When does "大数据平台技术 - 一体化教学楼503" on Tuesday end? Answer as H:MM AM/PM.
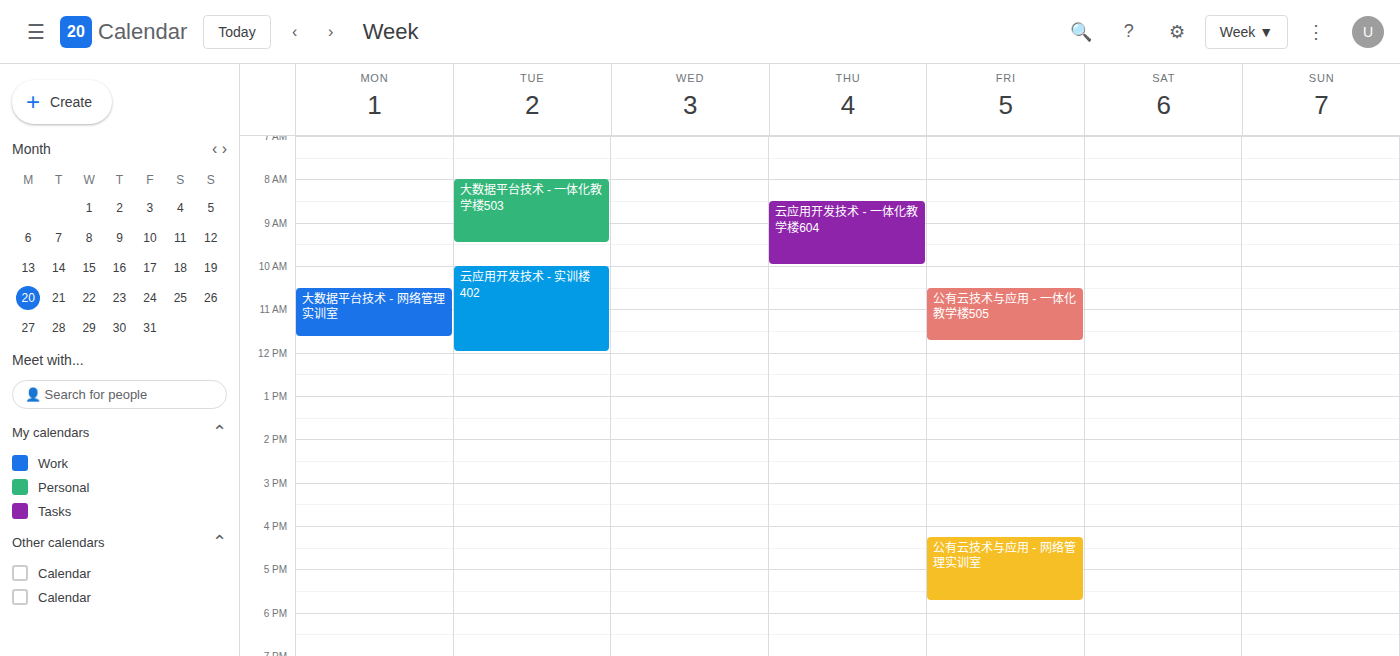
9:30 AM